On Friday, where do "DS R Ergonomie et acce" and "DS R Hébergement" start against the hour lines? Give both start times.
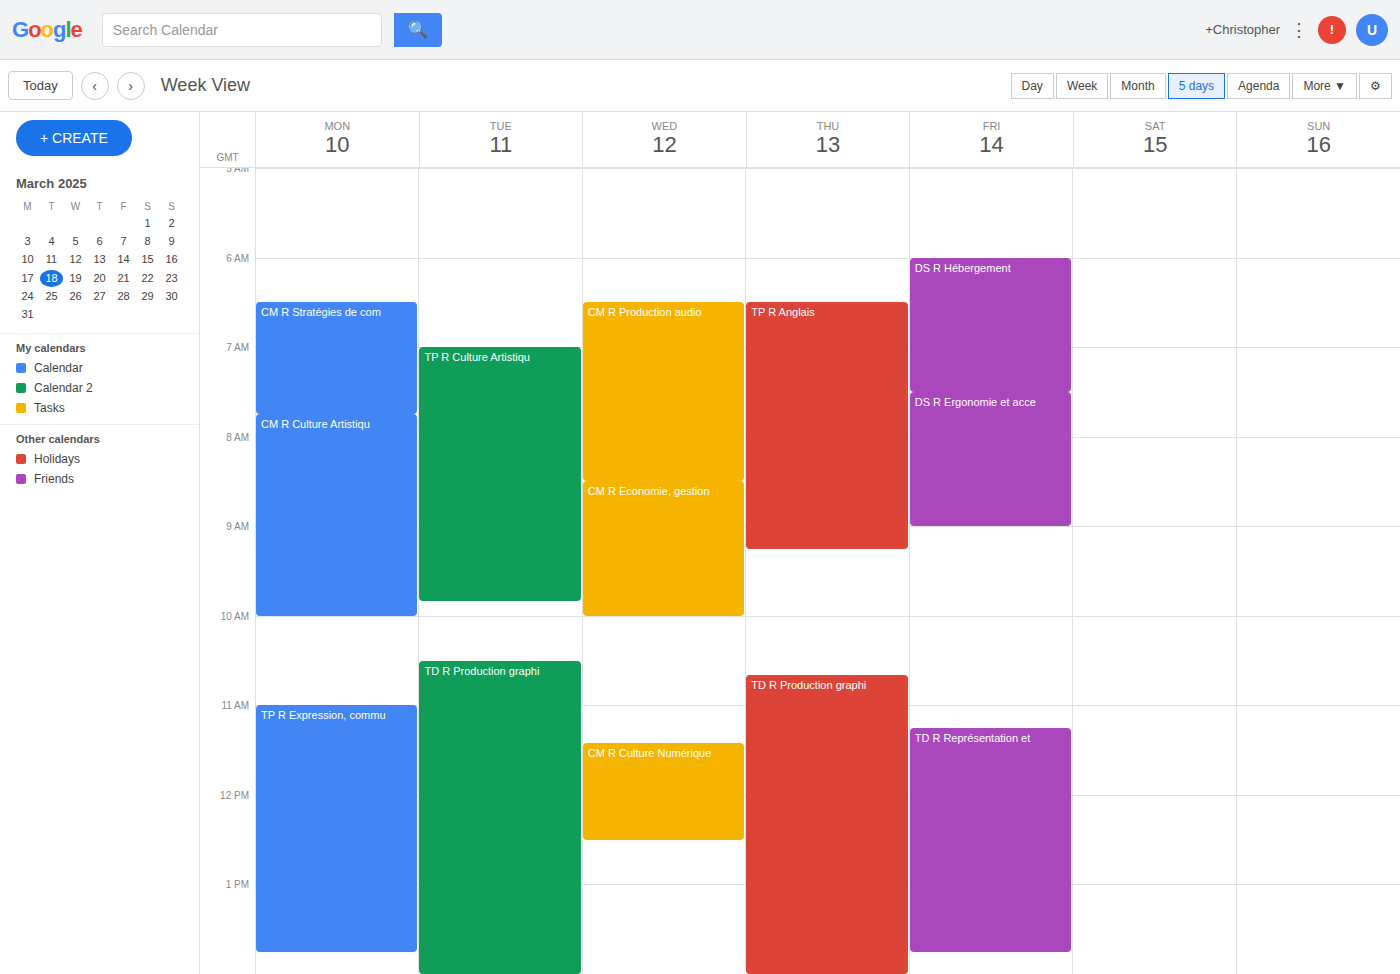
"DS R Ergonomie et acce": 7:30 AM, halfway between the 7 AM and 8 AM lines. "DS R Hébergement": 6:00 AM, exactly on the 6 AM line.